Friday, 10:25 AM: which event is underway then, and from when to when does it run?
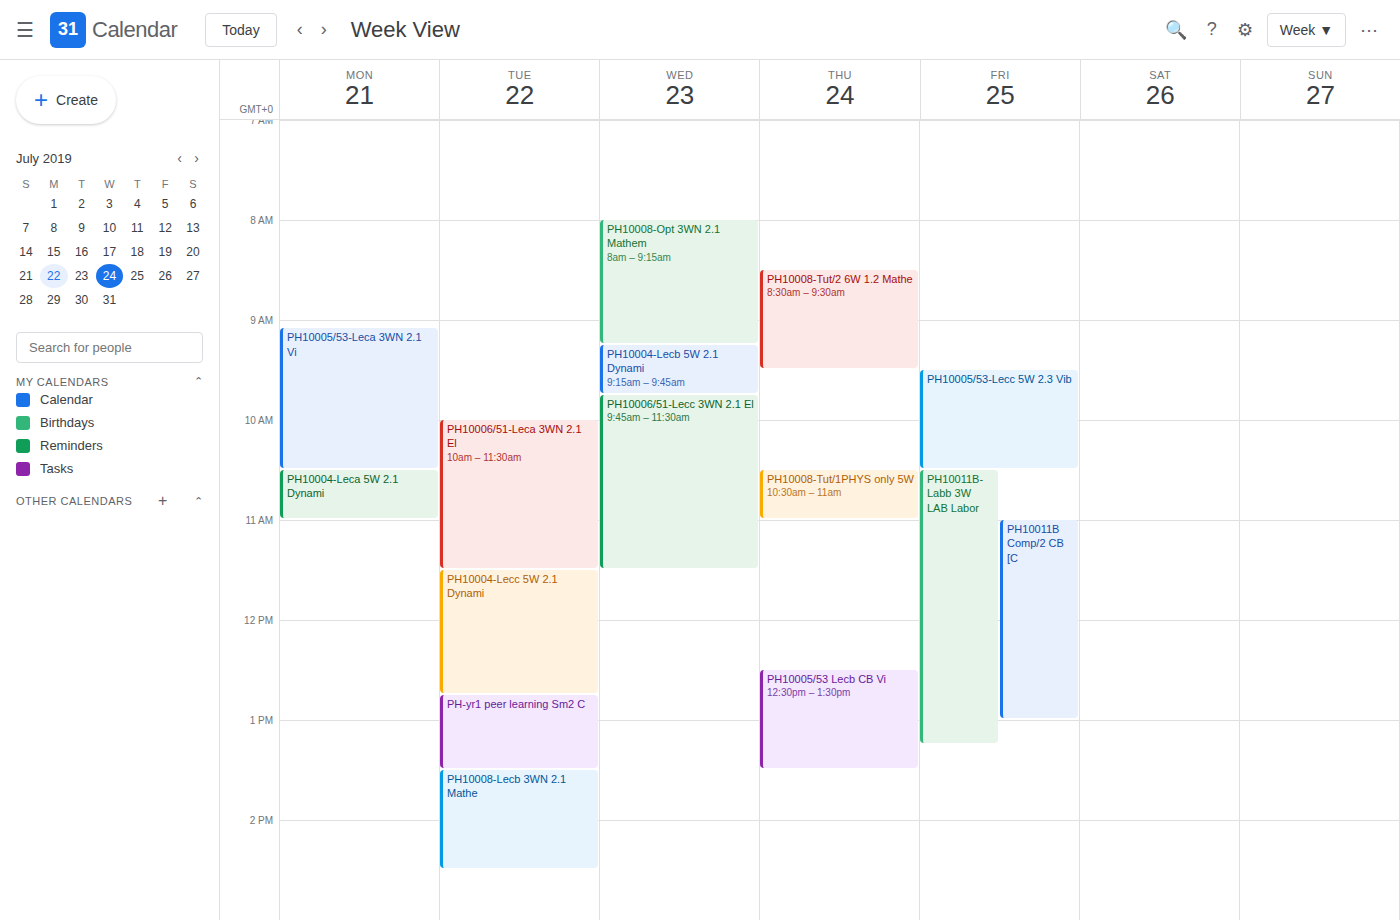
"PH10005/53-Lecc 5W 2.3 Vib", 9:30 AM to 10:30 AM